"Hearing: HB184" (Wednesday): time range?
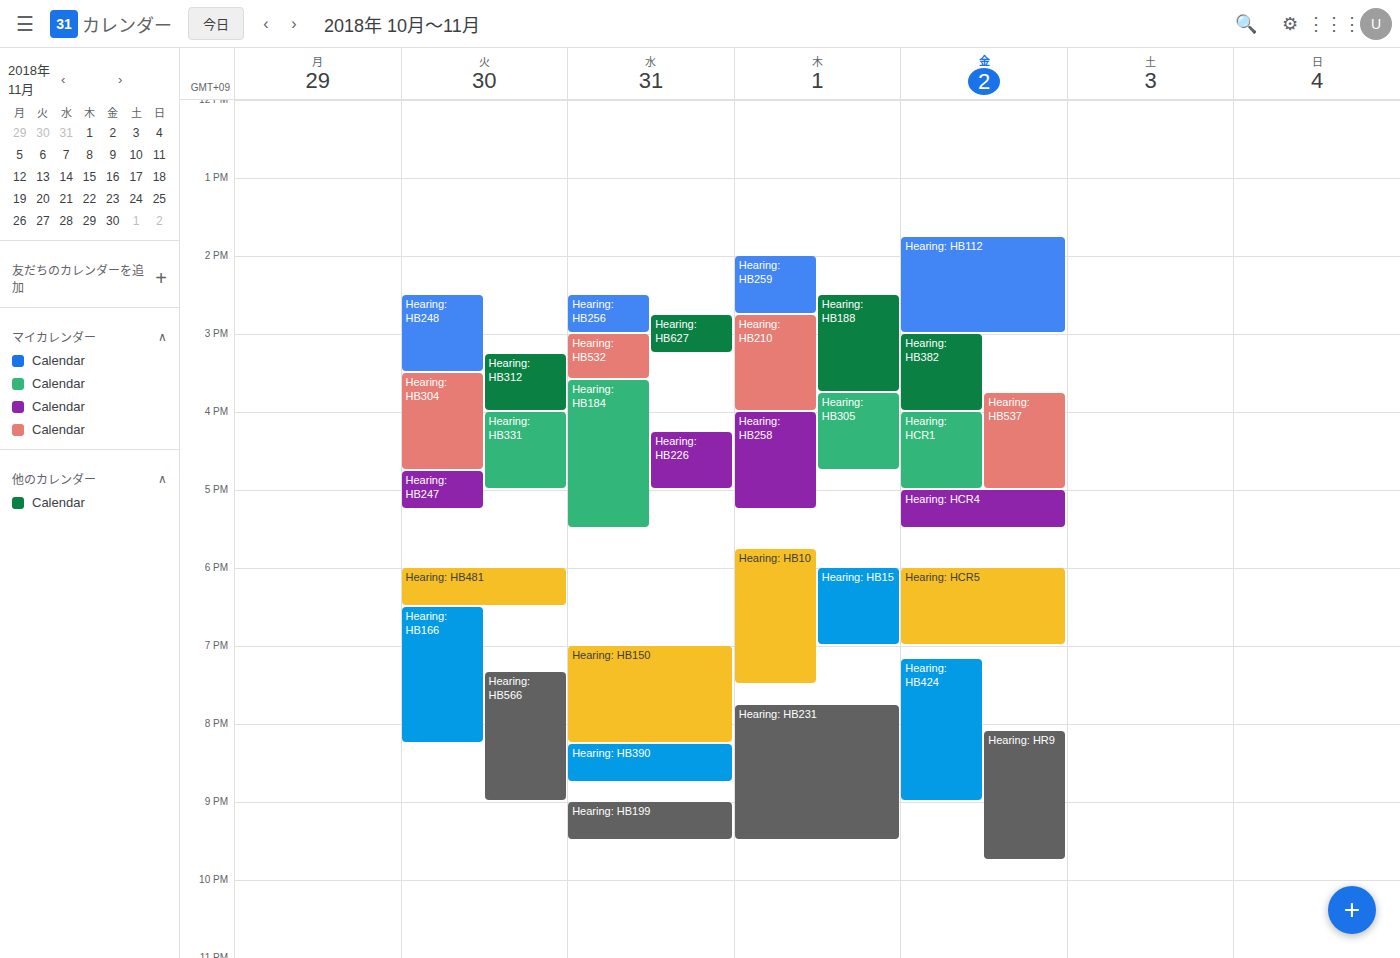
3:35 PM to 5:30 PM